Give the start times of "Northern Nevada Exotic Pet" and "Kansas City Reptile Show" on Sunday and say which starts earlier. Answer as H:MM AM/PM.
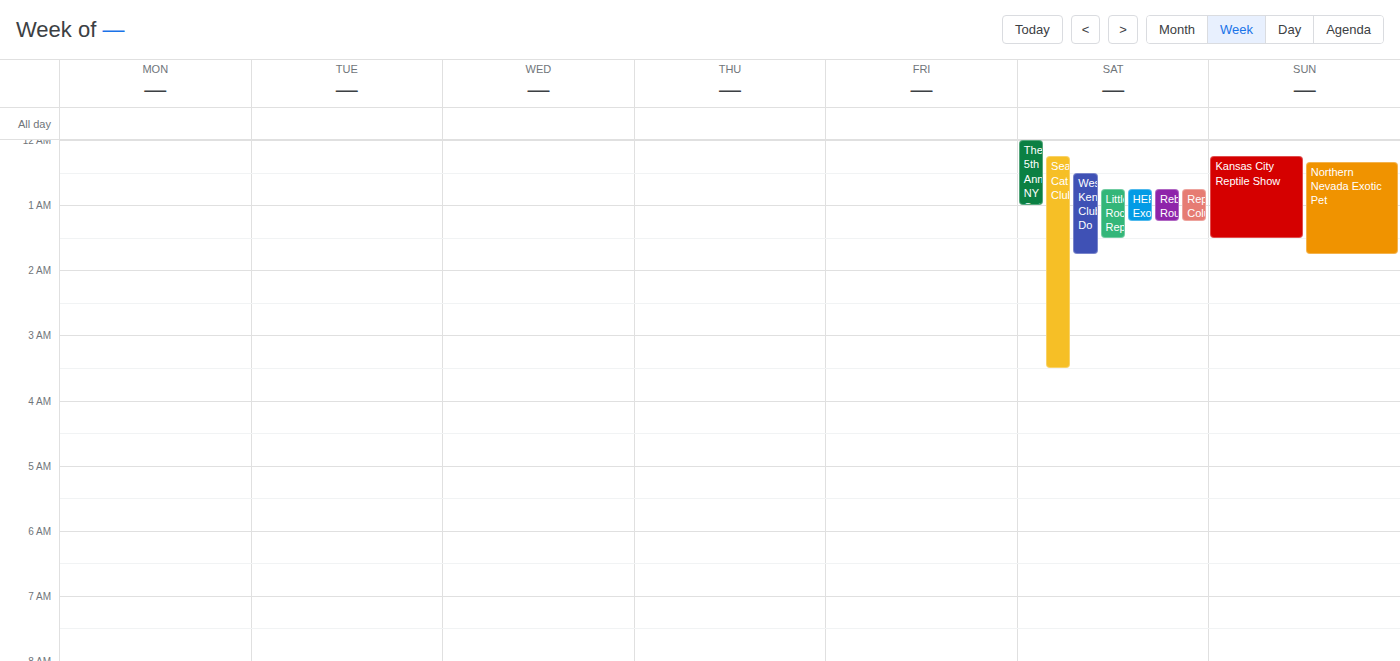
"Kansas City Reptile Show" 12:15 AM; "Northern Nevada Exotic Pet" 12:20 AM.